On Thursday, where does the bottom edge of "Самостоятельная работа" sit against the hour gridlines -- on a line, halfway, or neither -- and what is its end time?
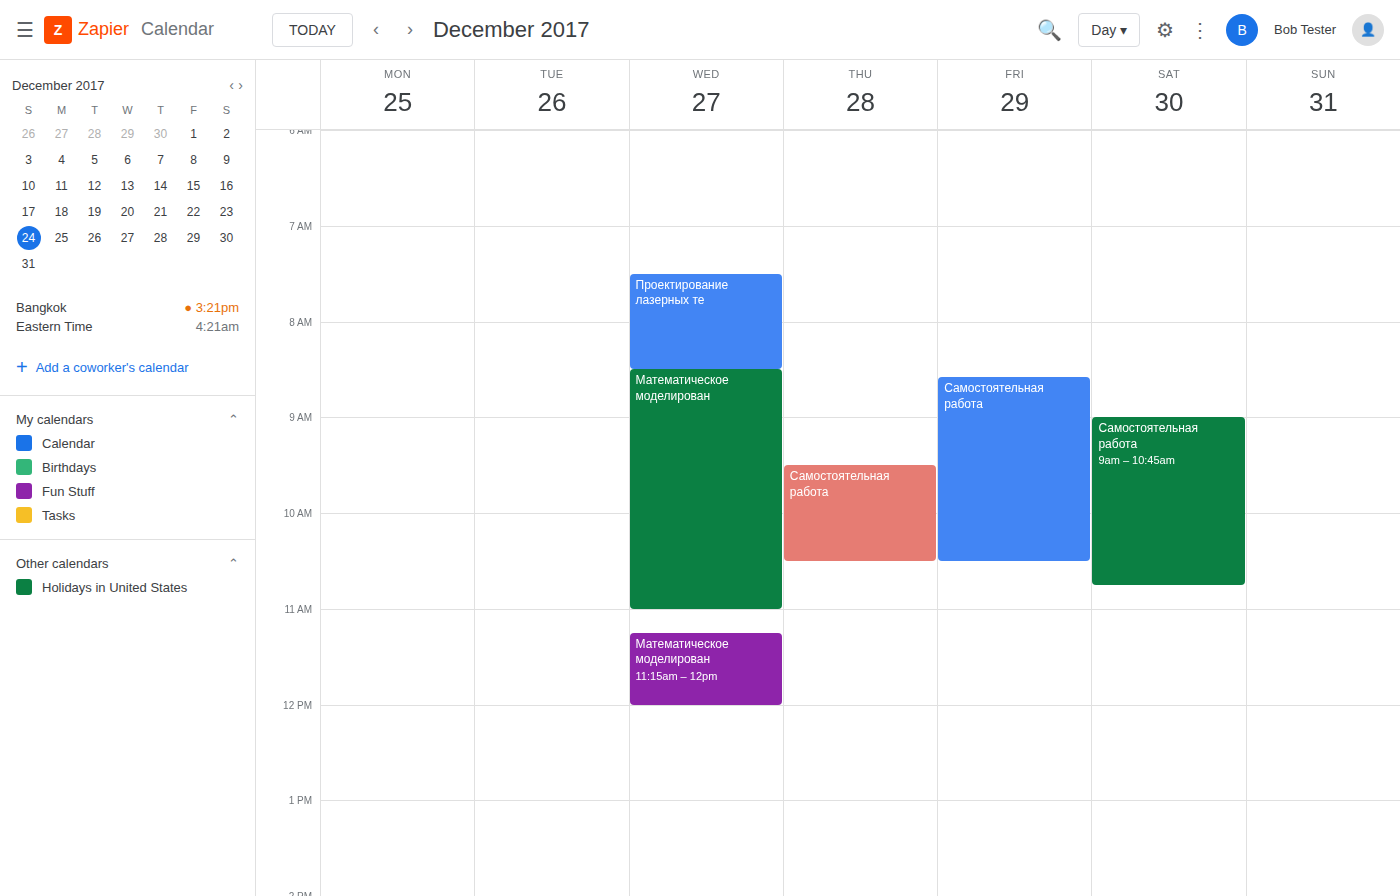
10:30 AM -- halfway between the 10 AM and 11 AM lines.